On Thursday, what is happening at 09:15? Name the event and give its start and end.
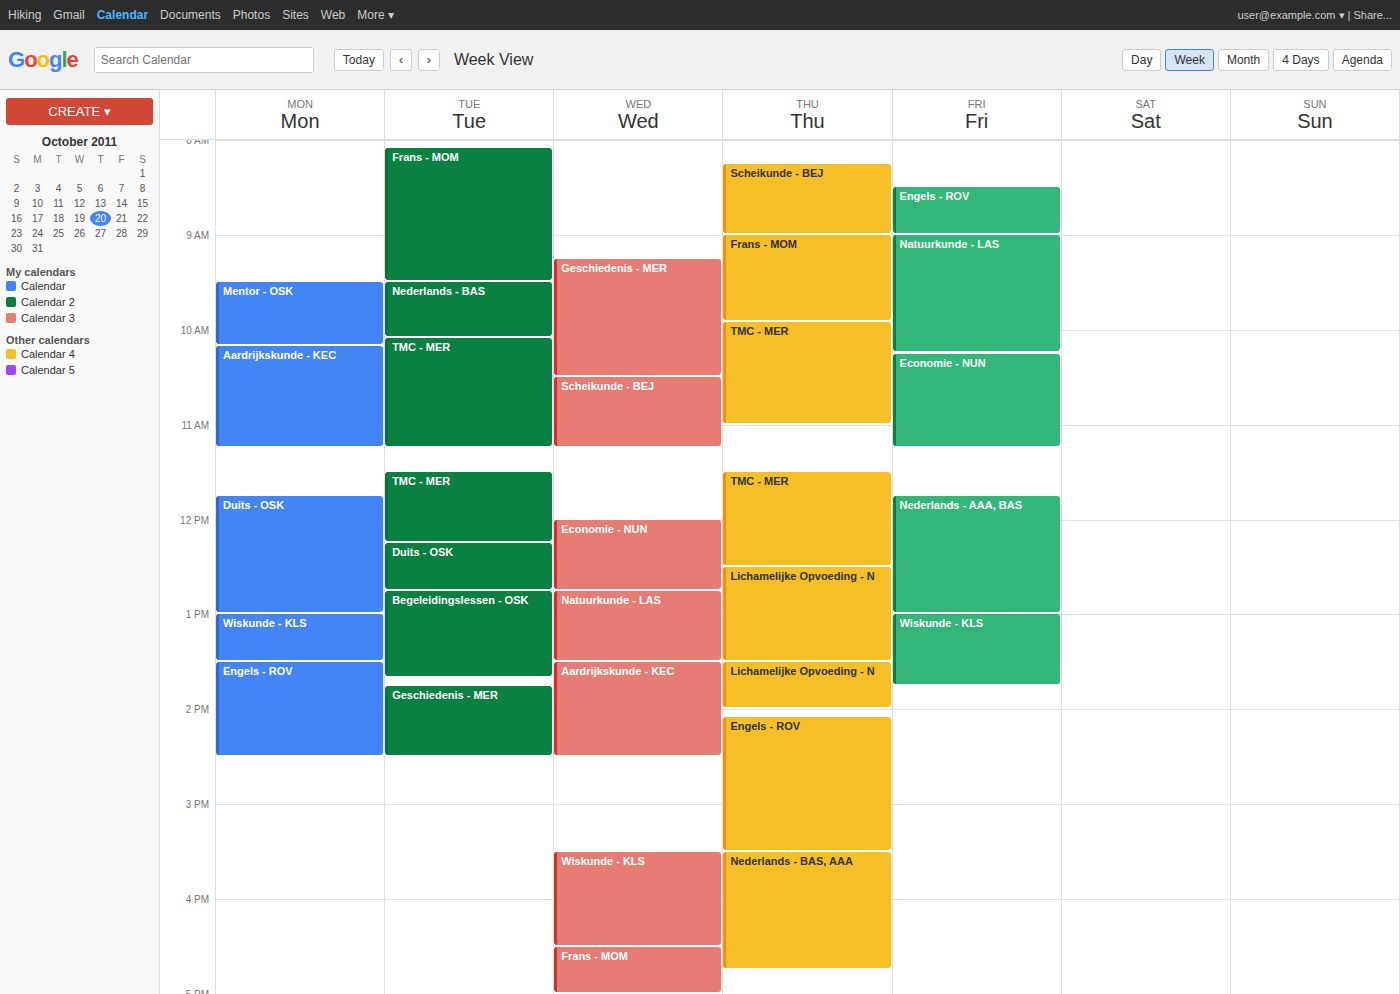
"Frans - MOM", 09:00 to 09:55